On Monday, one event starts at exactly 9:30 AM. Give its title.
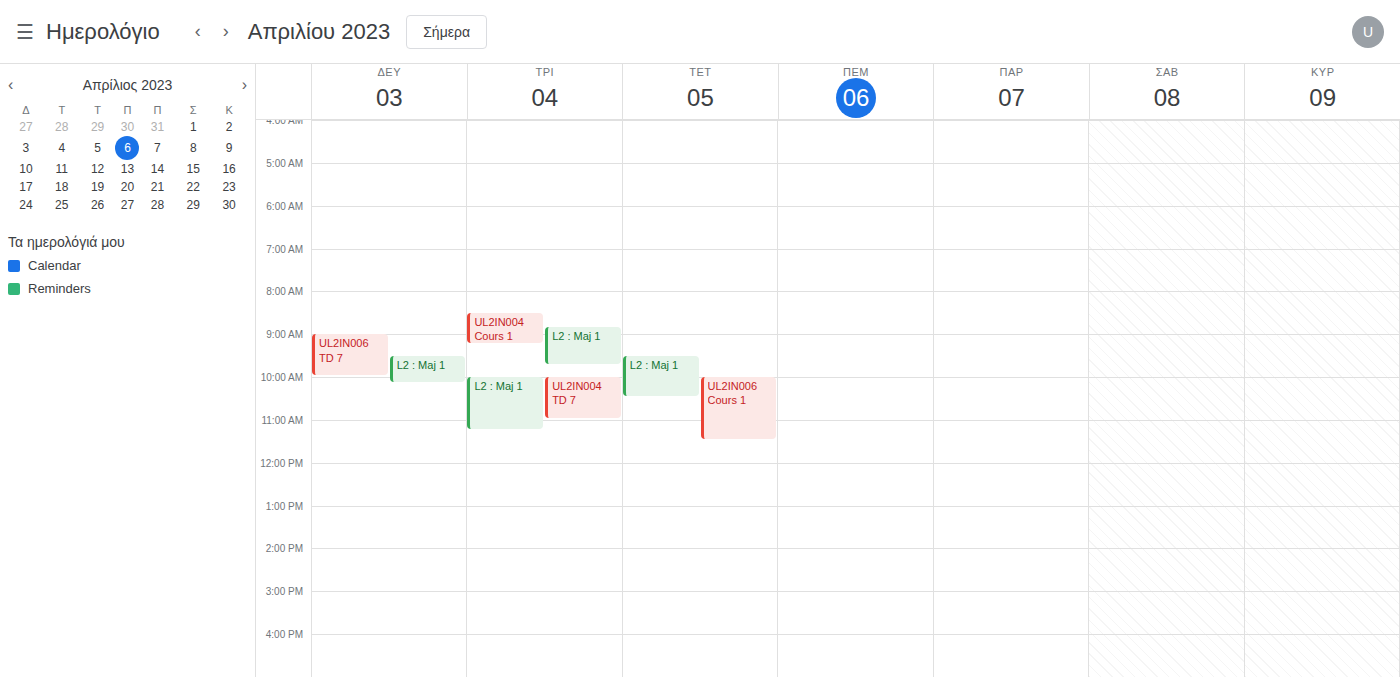
"L2 : Maj 1"